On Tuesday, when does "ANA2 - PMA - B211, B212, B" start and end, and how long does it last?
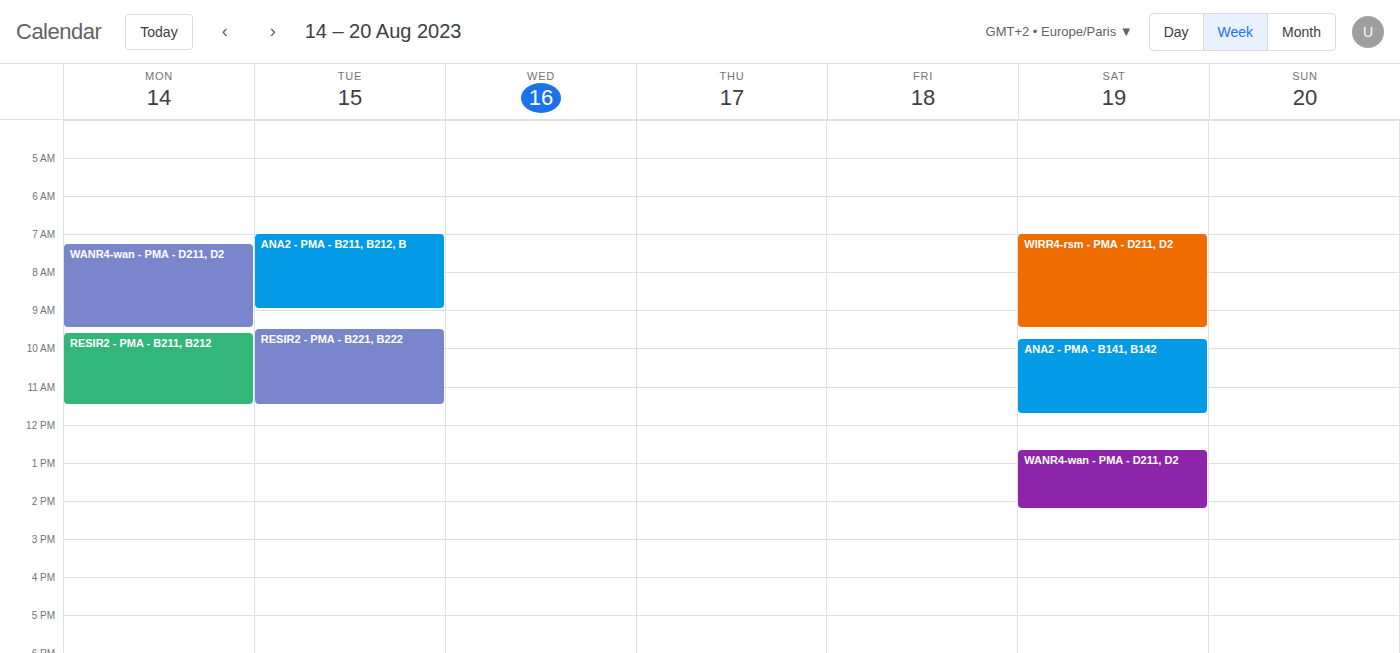
7:00 AM to 9:00 AM, 2 hours